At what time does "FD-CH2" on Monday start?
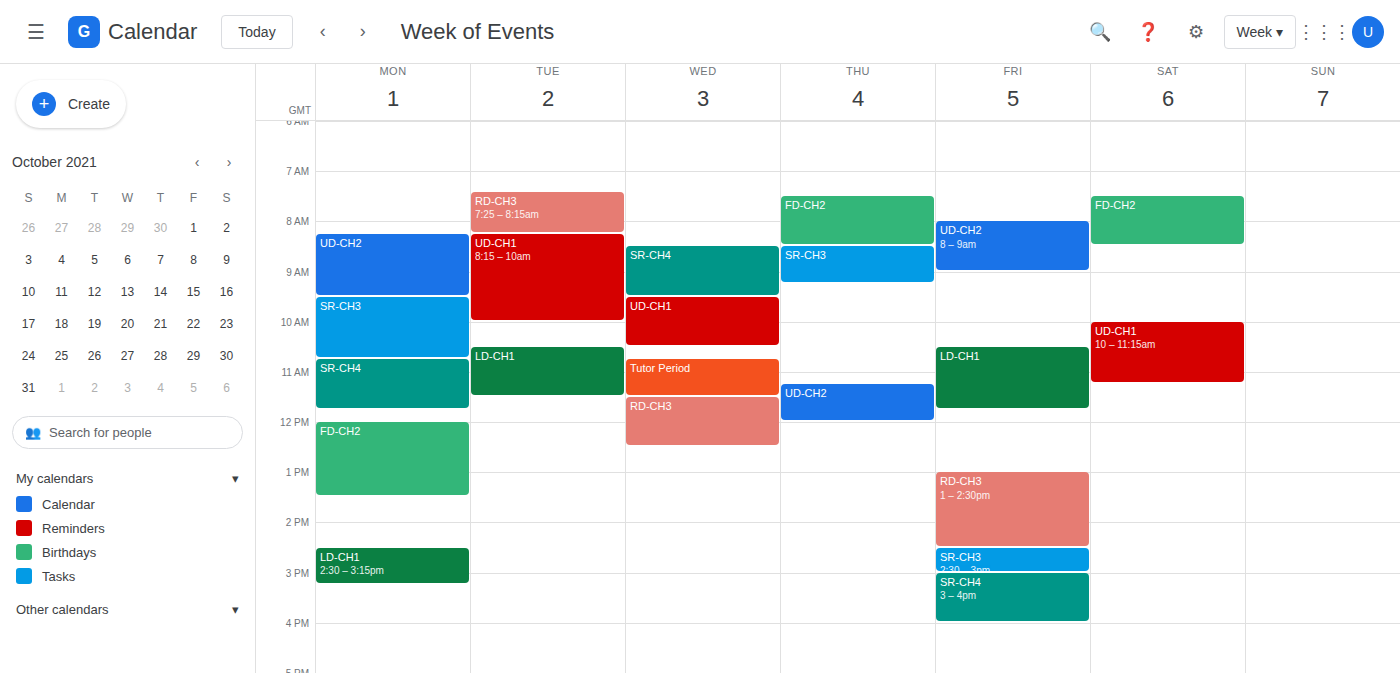
12:00 PM